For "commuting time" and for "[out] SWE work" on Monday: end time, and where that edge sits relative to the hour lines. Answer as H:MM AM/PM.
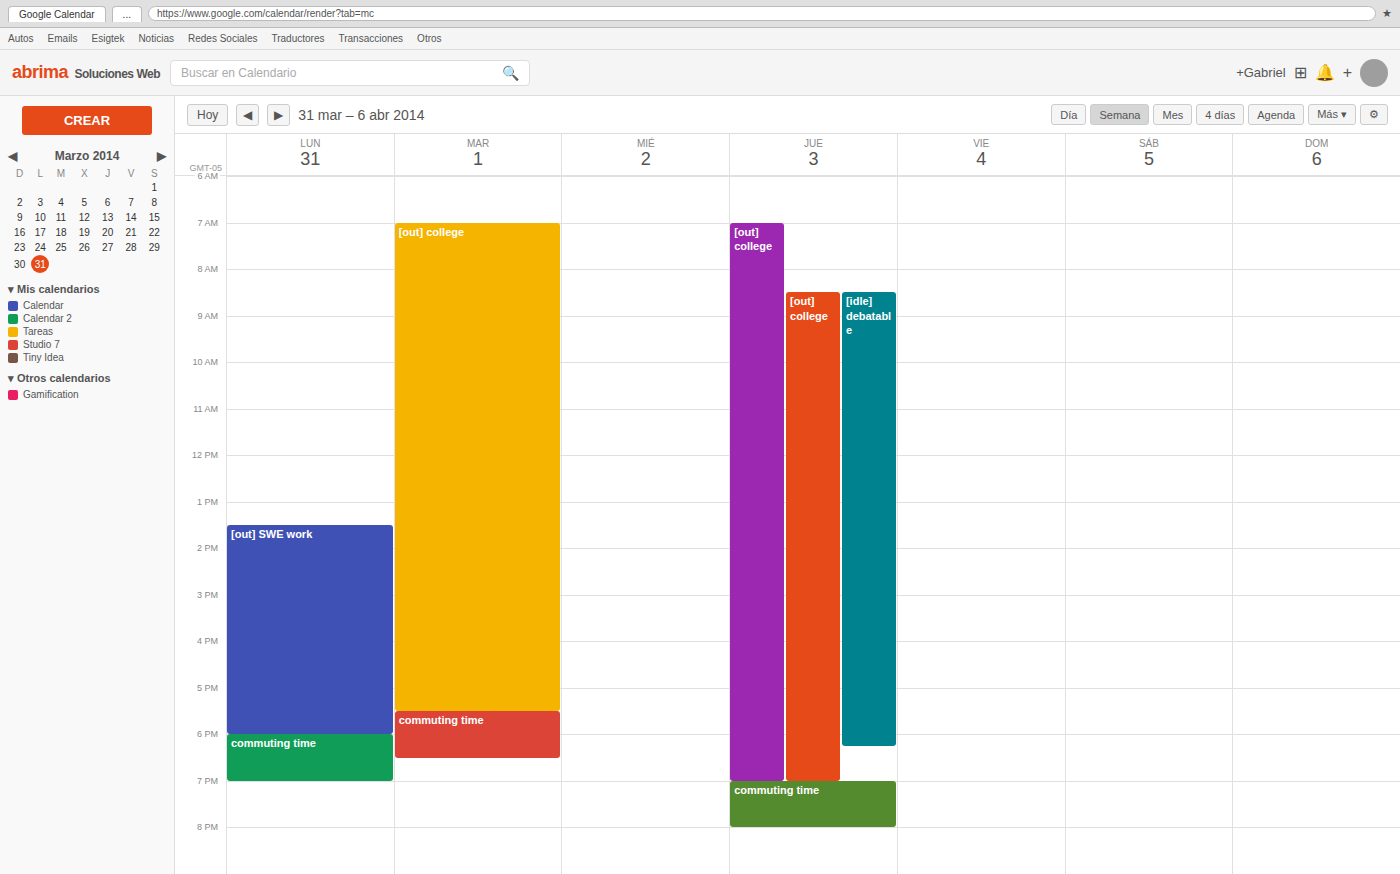
"commuting time": 7:00 PM, exactly on the 7 PM line. "[out] SWE work": 6:00 PM, exactly on the 6 PM line.